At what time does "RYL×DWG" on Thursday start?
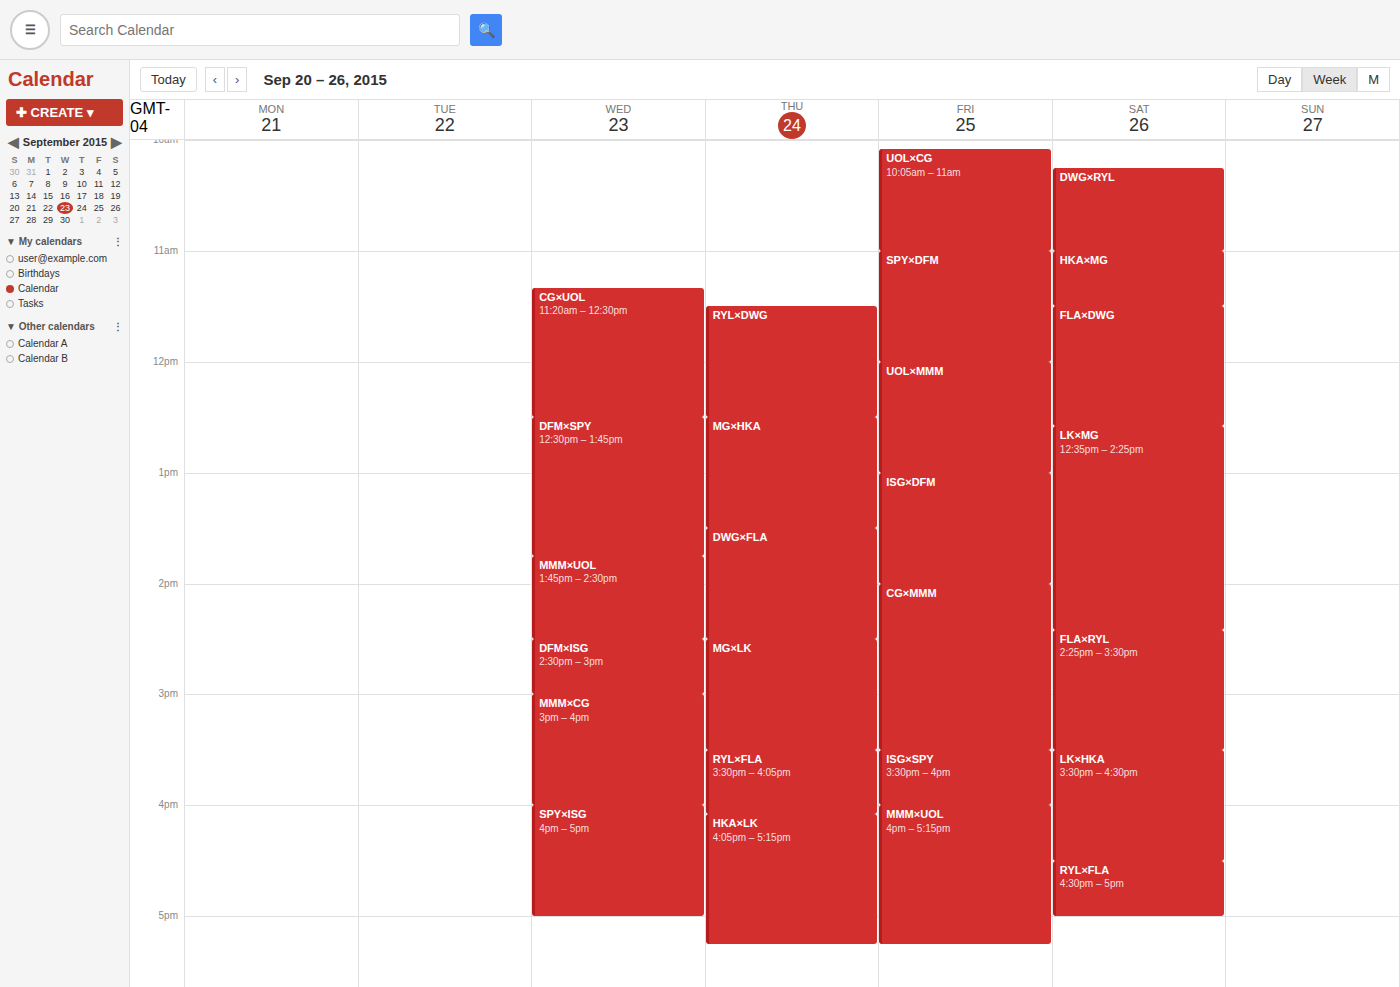
11:30 AM